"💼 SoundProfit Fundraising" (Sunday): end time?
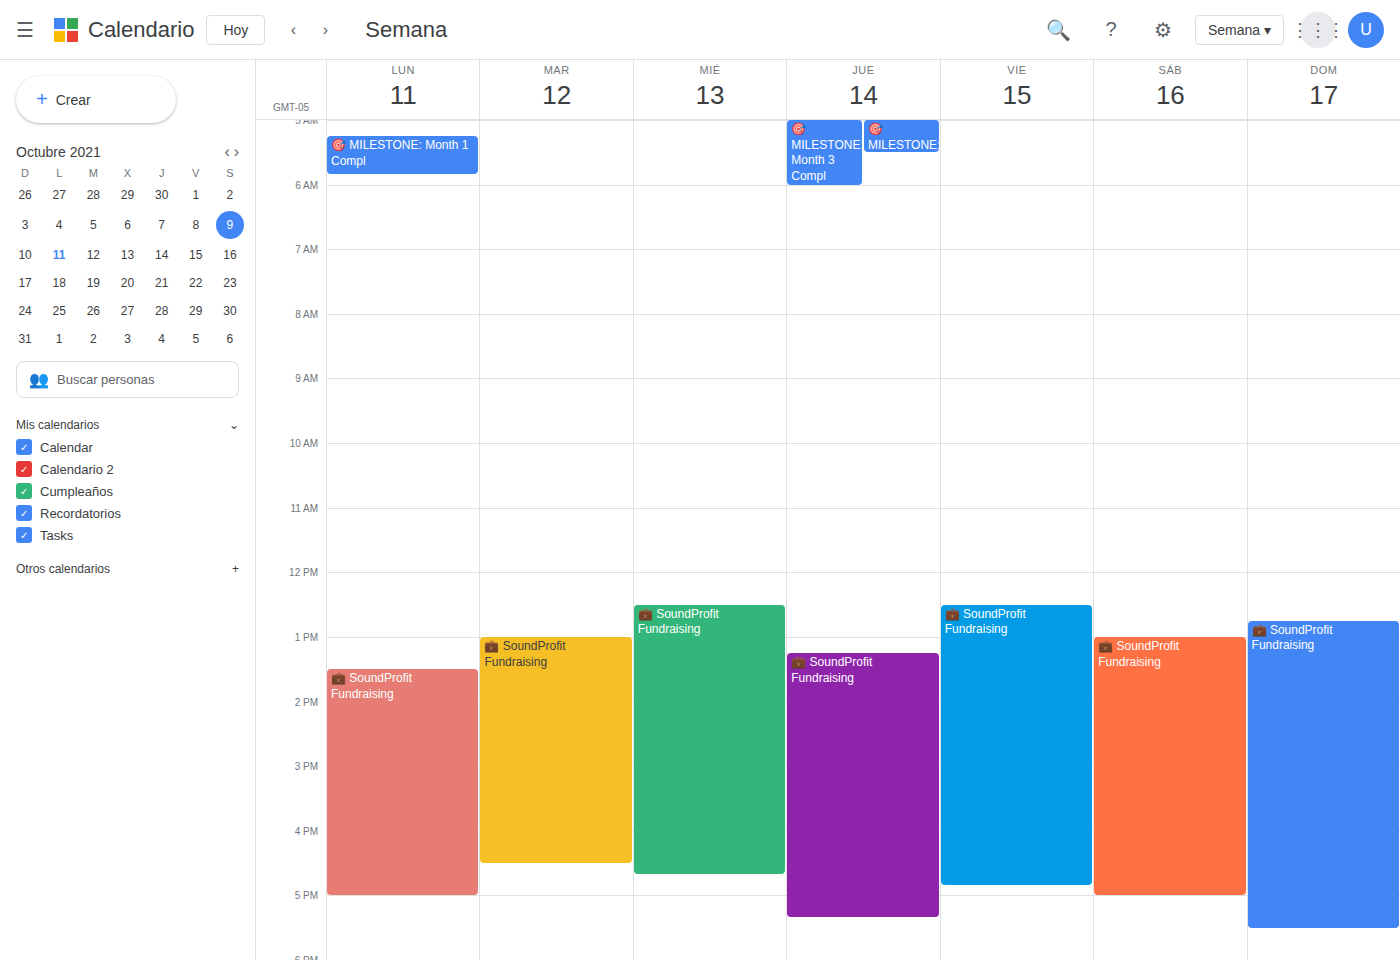
5:30 PM